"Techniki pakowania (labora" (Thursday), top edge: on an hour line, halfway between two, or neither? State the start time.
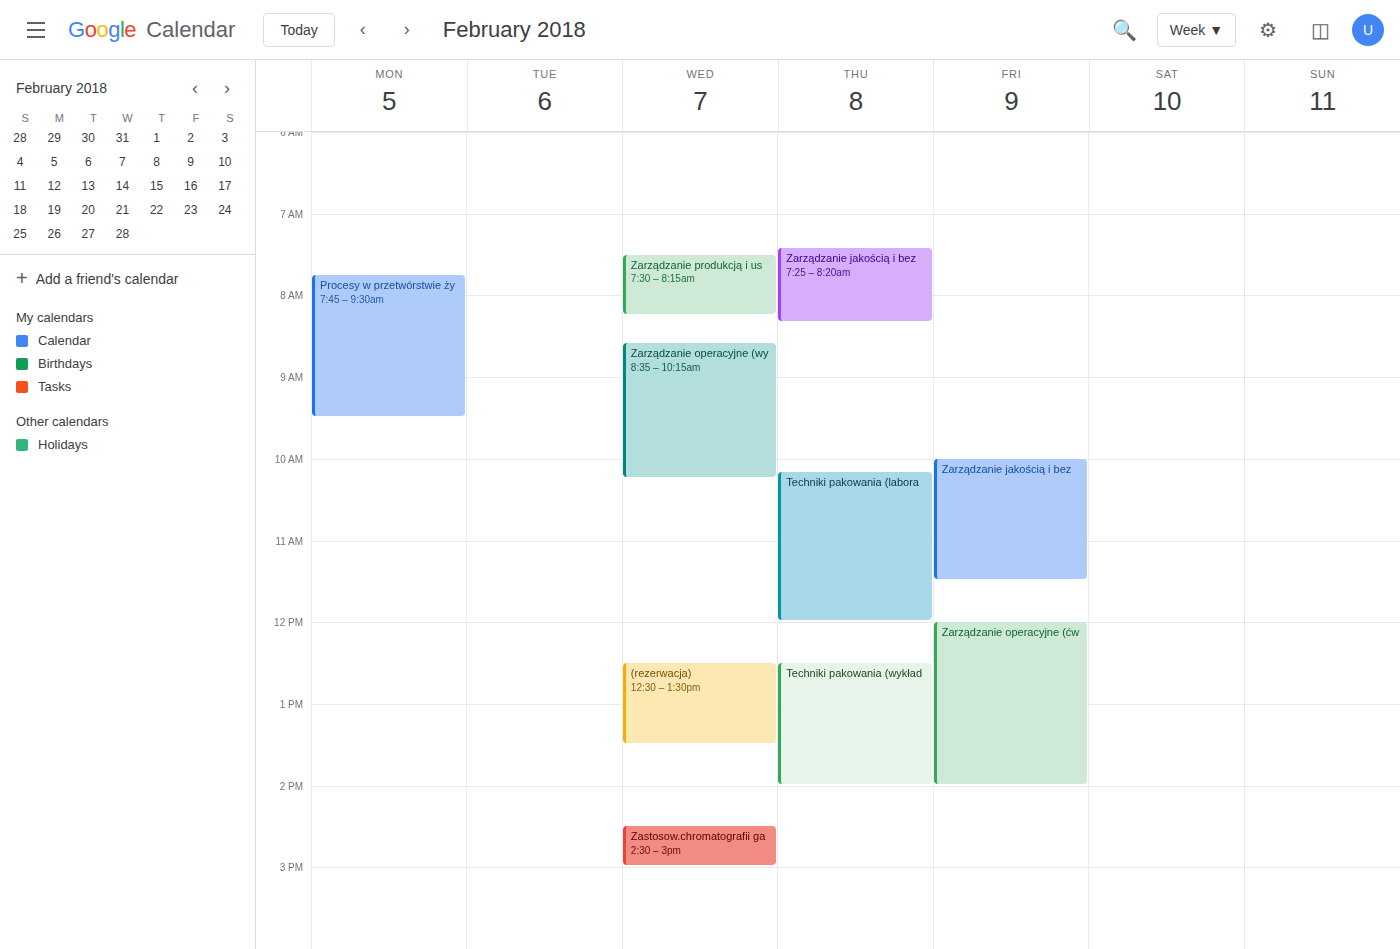
10:10 AM -- neither: 10 minutes below the 10 AM line and 50 minutes above the 11 AM line.